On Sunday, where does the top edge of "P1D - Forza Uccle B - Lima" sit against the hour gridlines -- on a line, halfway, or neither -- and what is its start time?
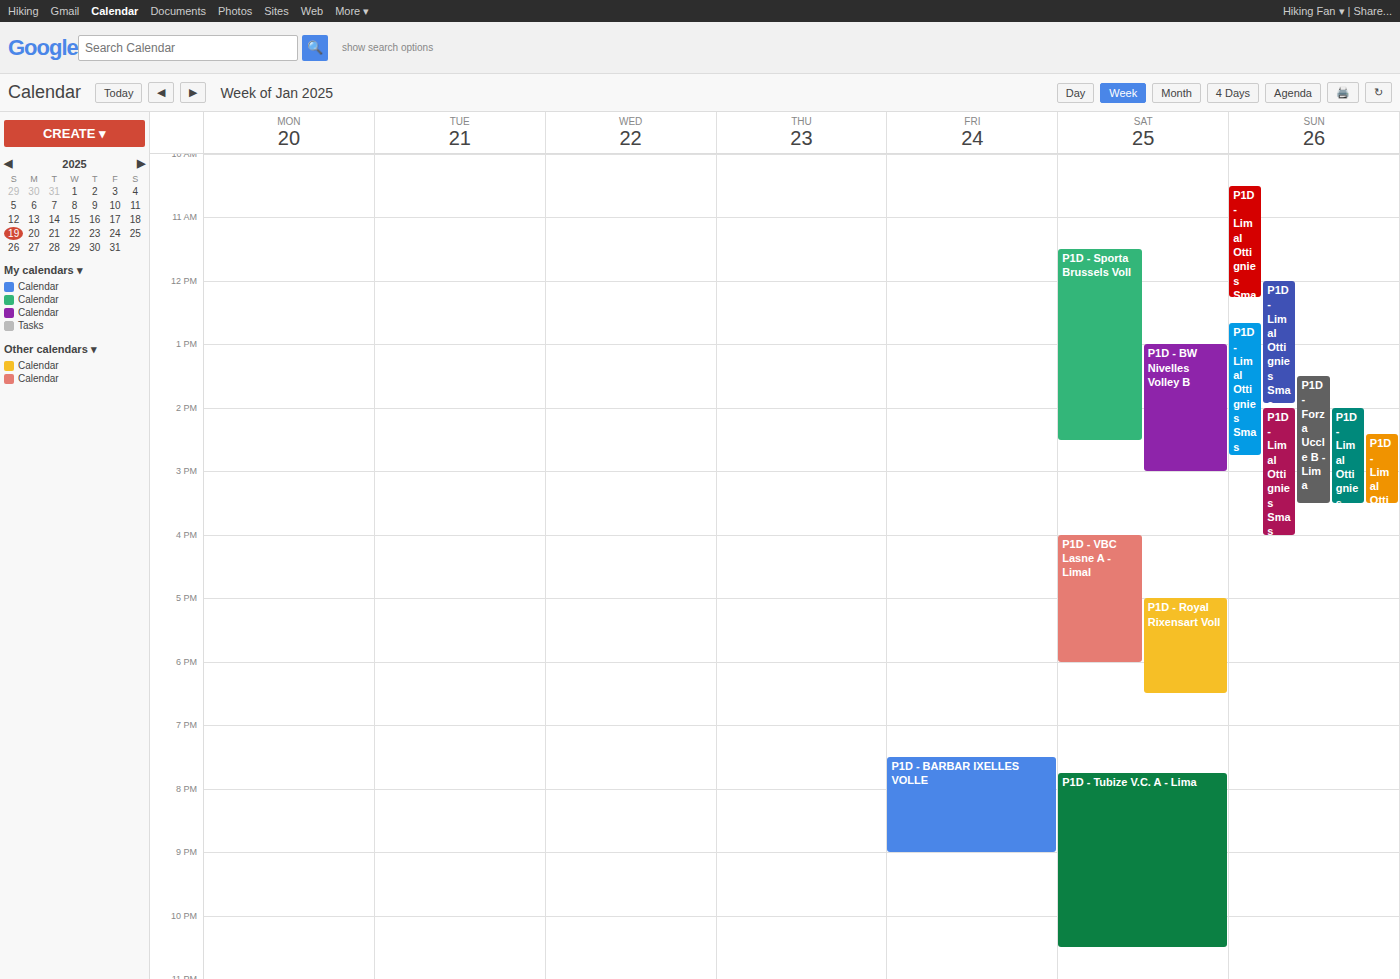
1:30 PM -- halfway between the 1 PM and 2 PM lines.